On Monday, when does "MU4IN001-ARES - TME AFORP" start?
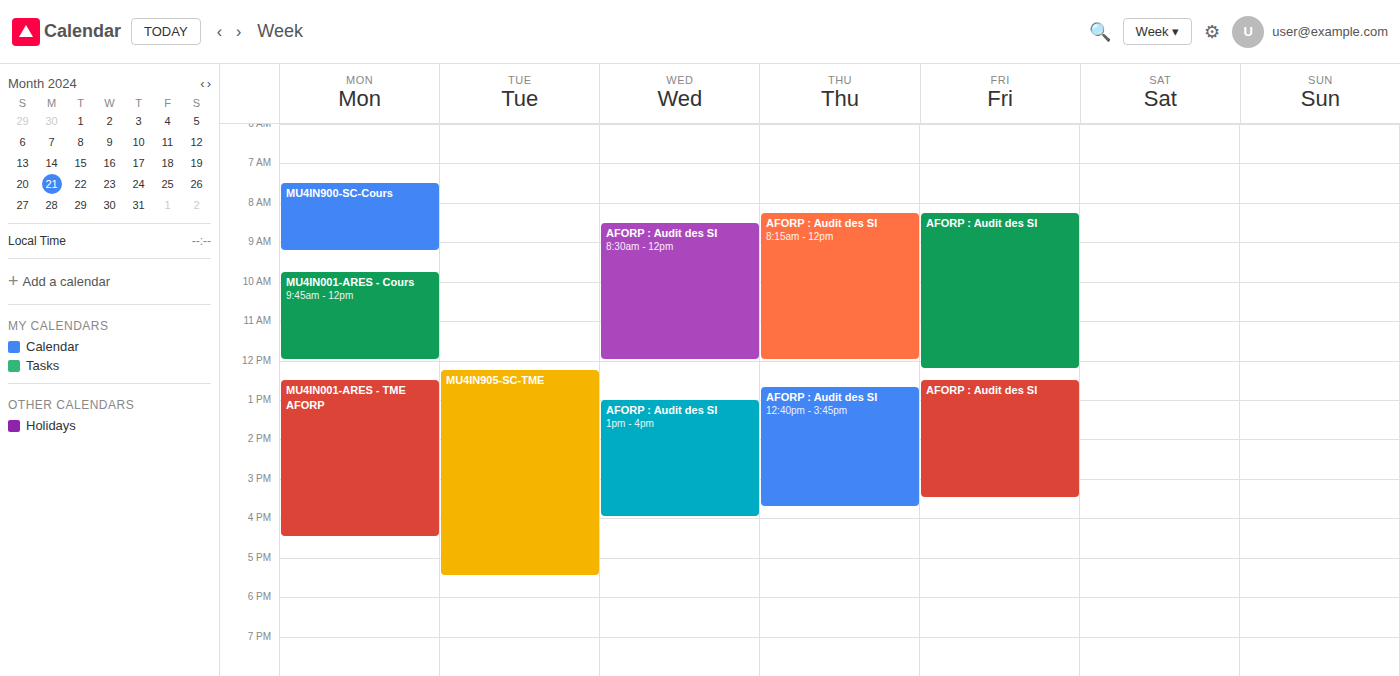
12:30 PM